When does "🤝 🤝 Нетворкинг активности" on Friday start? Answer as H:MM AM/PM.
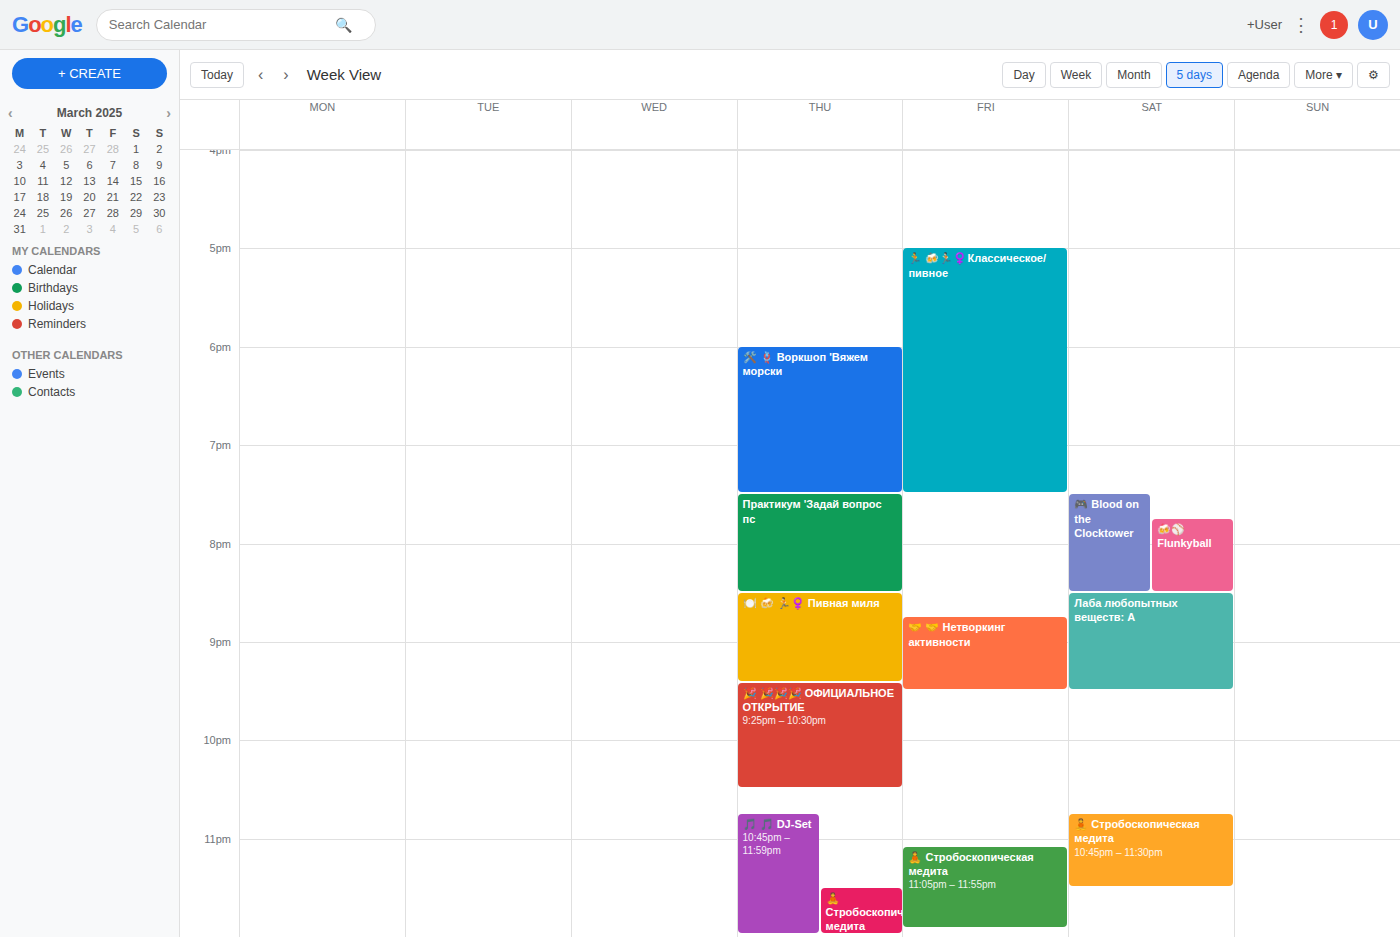
8:45 PM